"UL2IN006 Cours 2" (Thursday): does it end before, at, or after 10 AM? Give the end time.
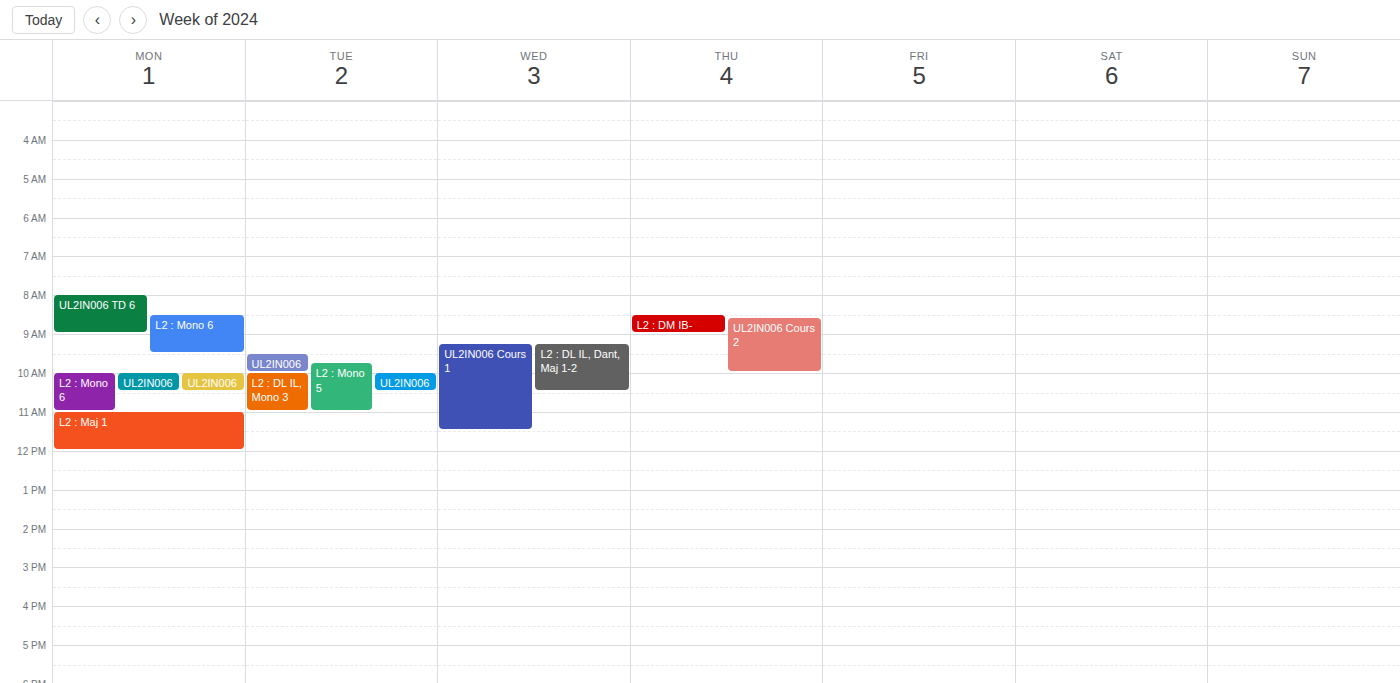
10:00 AM -- exactly at 10 AM, on the 10 AM line.